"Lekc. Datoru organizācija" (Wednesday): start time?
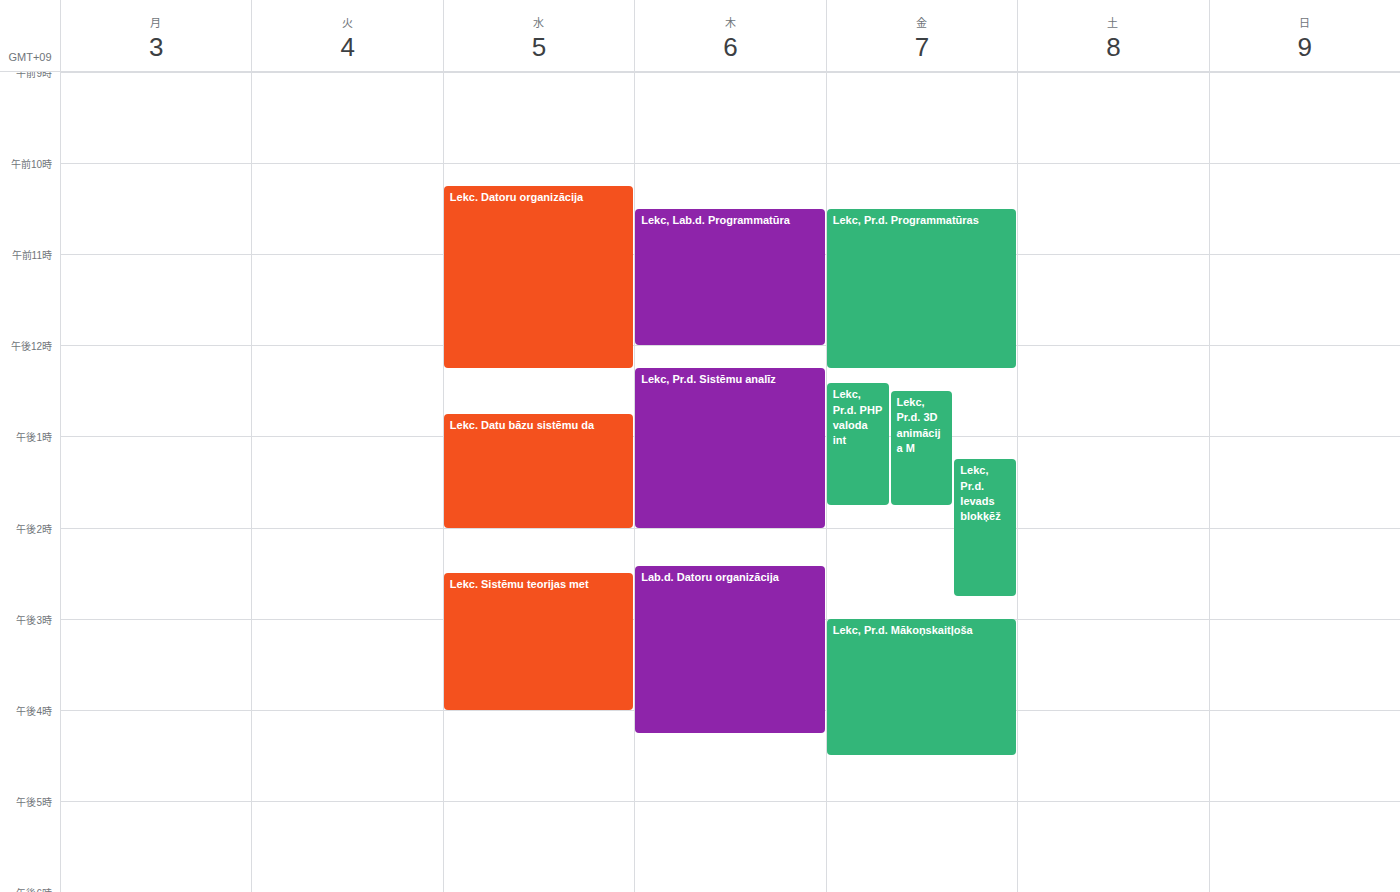
10:15